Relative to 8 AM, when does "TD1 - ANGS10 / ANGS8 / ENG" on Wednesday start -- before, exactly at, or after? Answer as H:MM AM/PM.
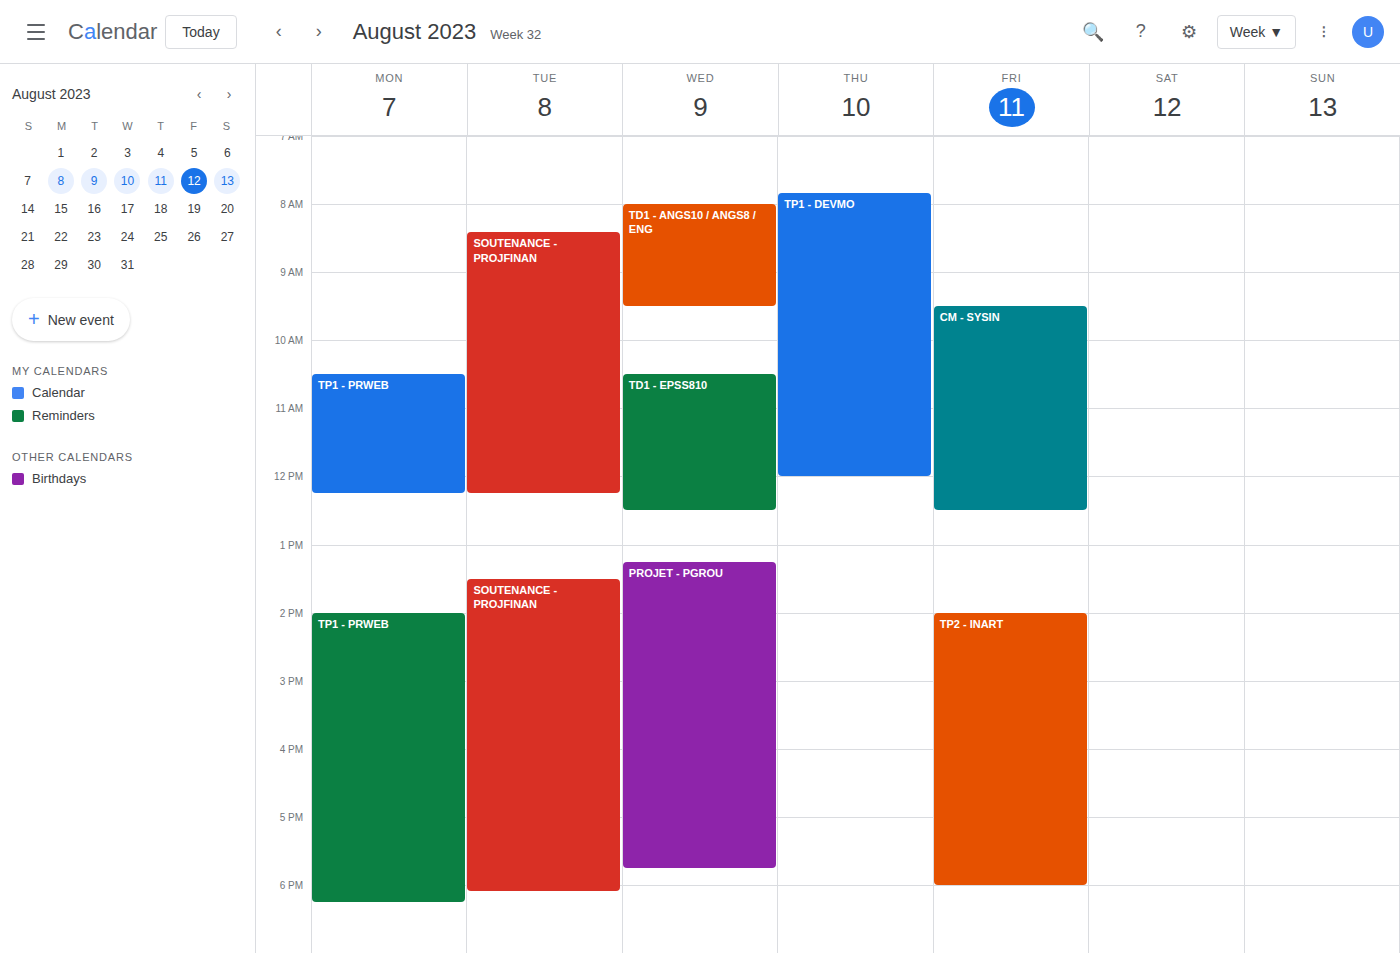
8:00 AM -- exactly at 8 AM, on the 8 AM line.